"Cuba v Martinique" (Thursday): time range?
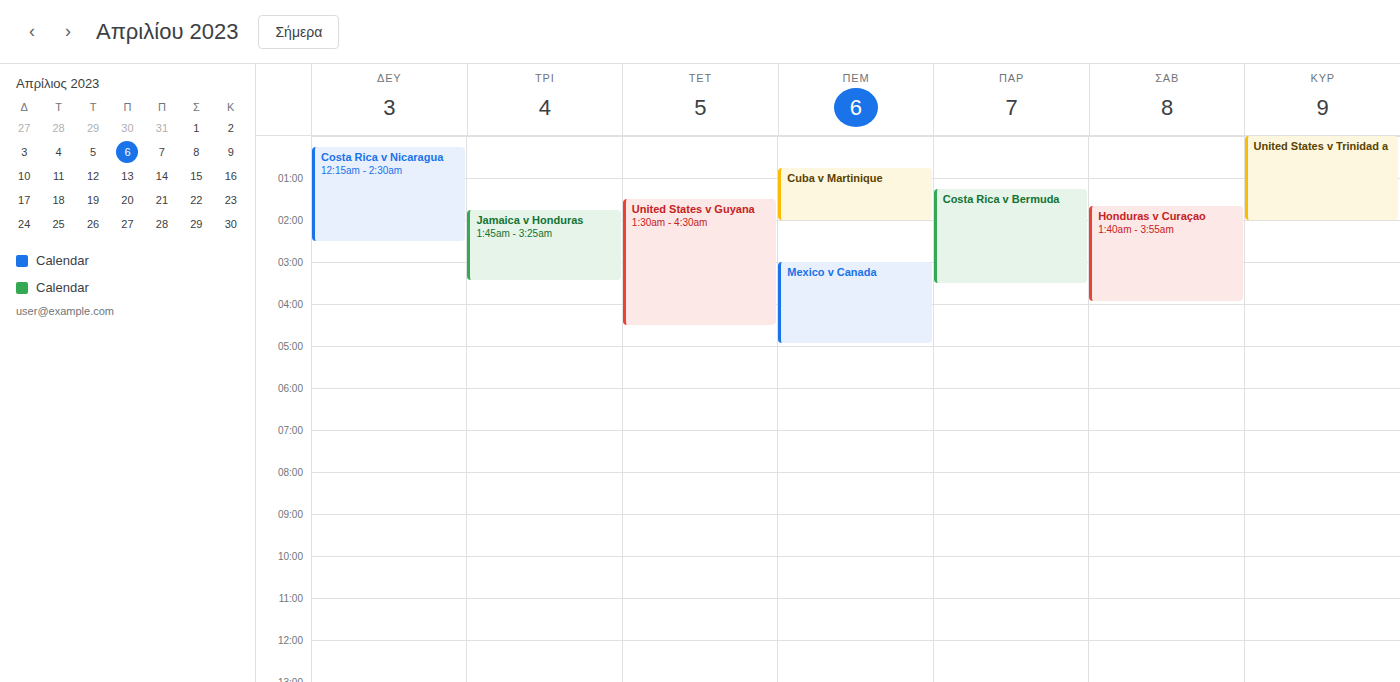
12:45 AM to 2:00 AM